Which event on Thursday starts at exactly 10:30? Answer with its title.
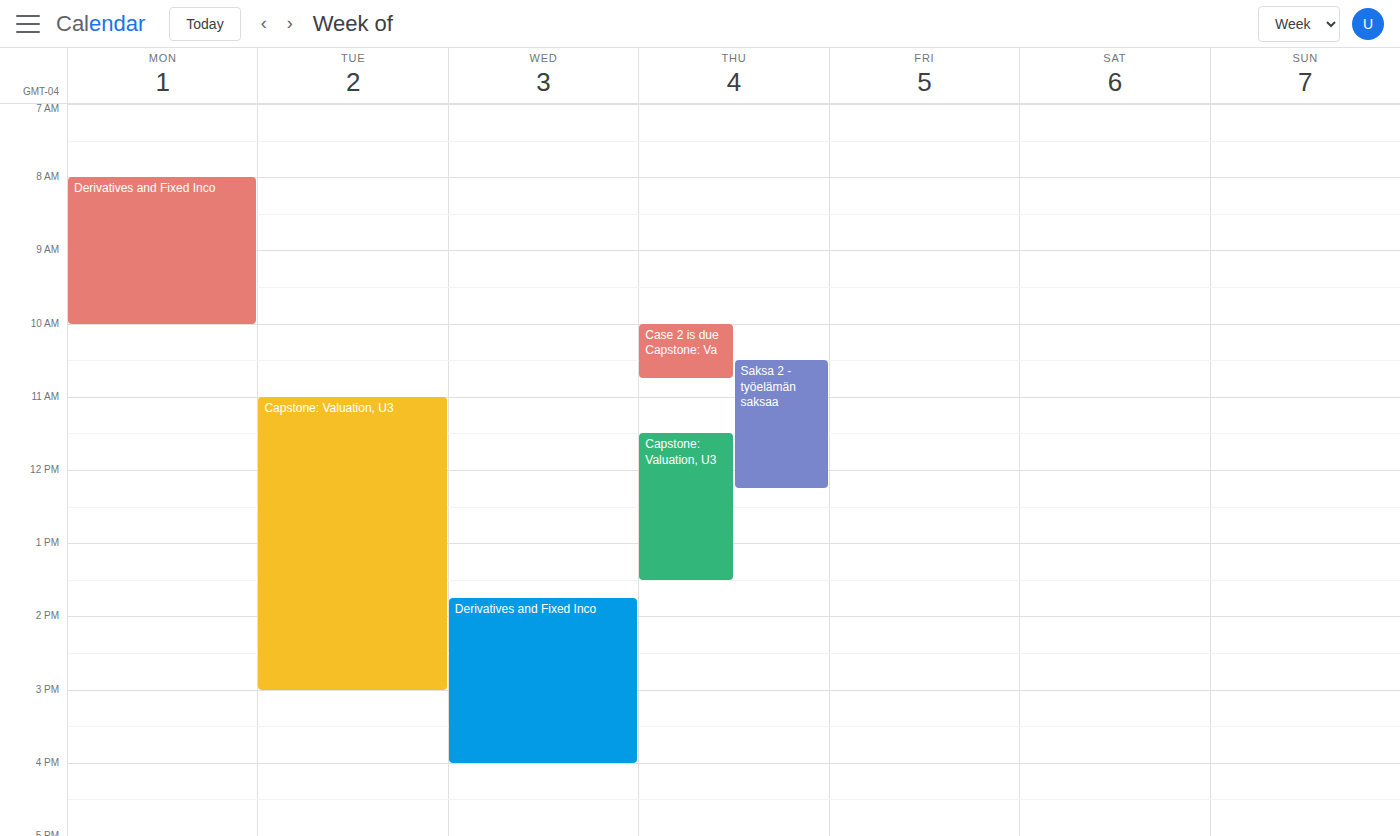
"Saksa 2 - työelämän saksaa"